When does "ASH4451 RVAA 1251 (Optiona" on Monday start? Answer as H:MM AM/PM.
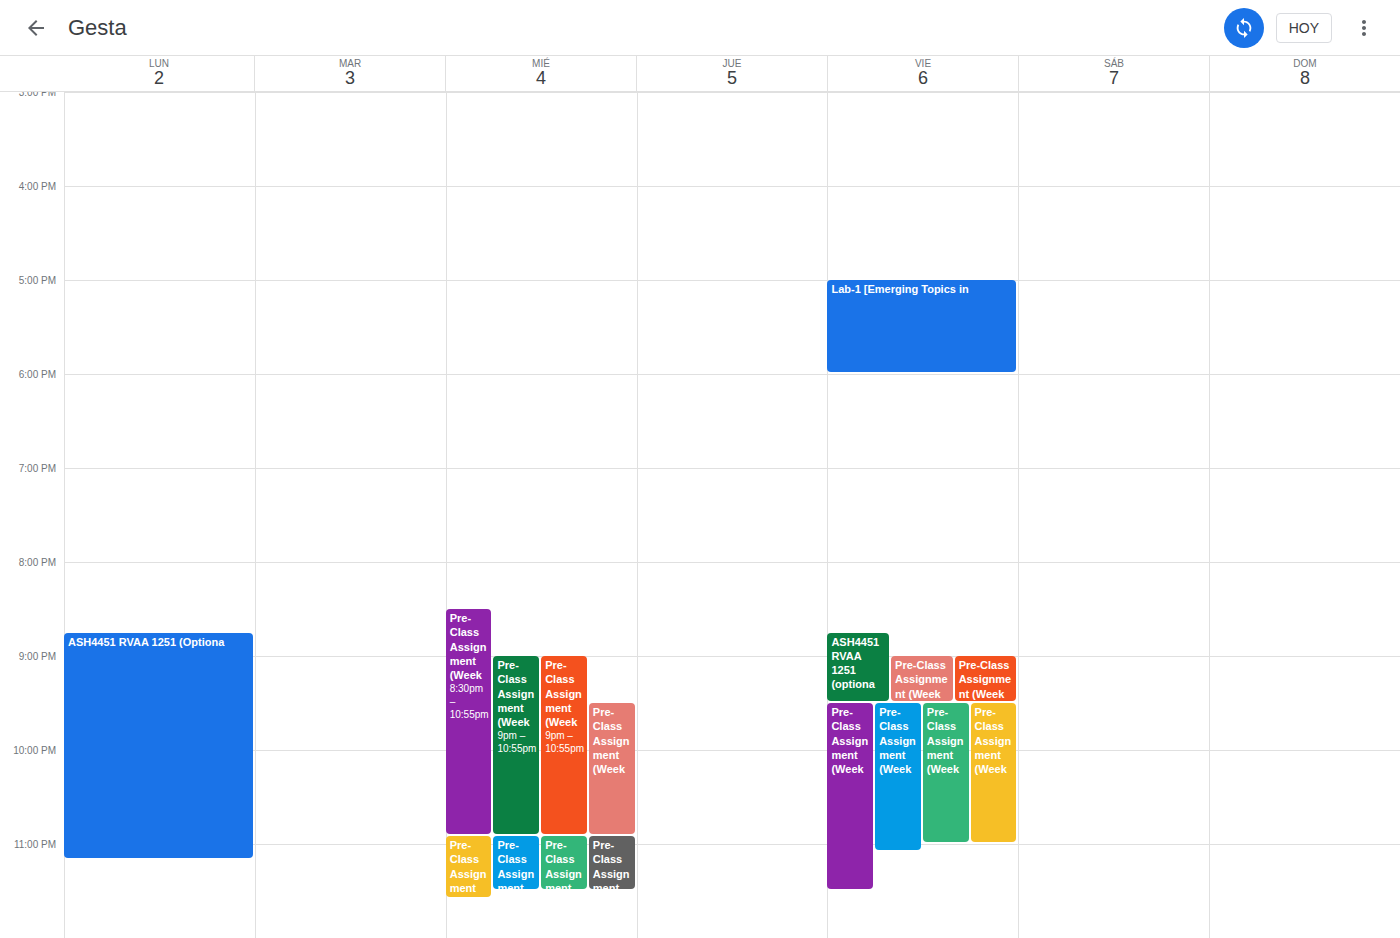
8:45 PM